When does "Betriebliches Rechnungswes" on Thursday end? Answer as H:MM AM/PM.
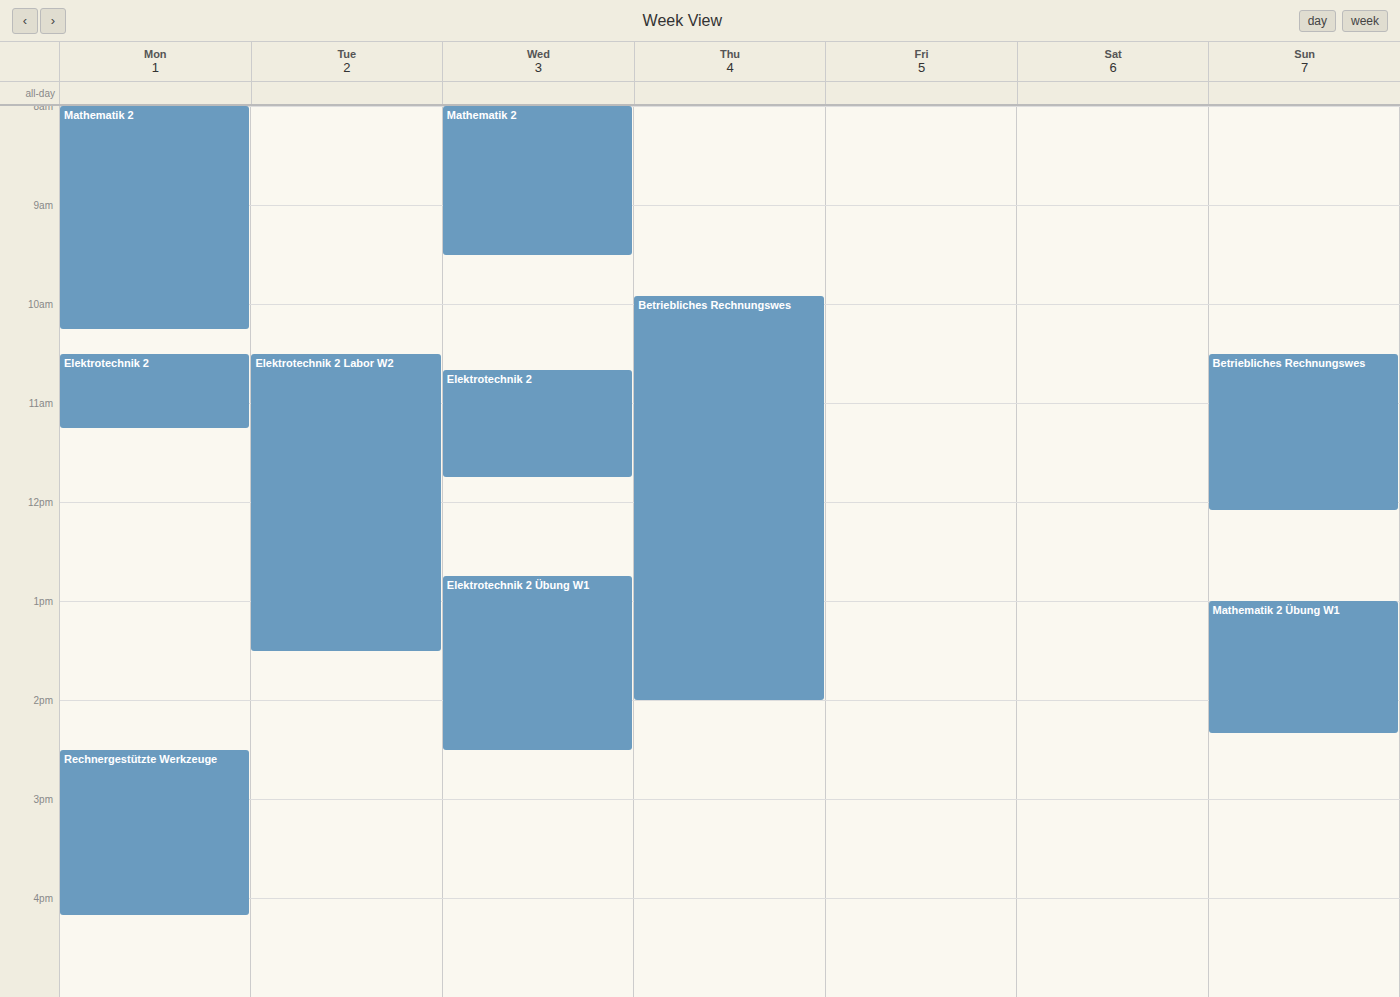
2:00 PM